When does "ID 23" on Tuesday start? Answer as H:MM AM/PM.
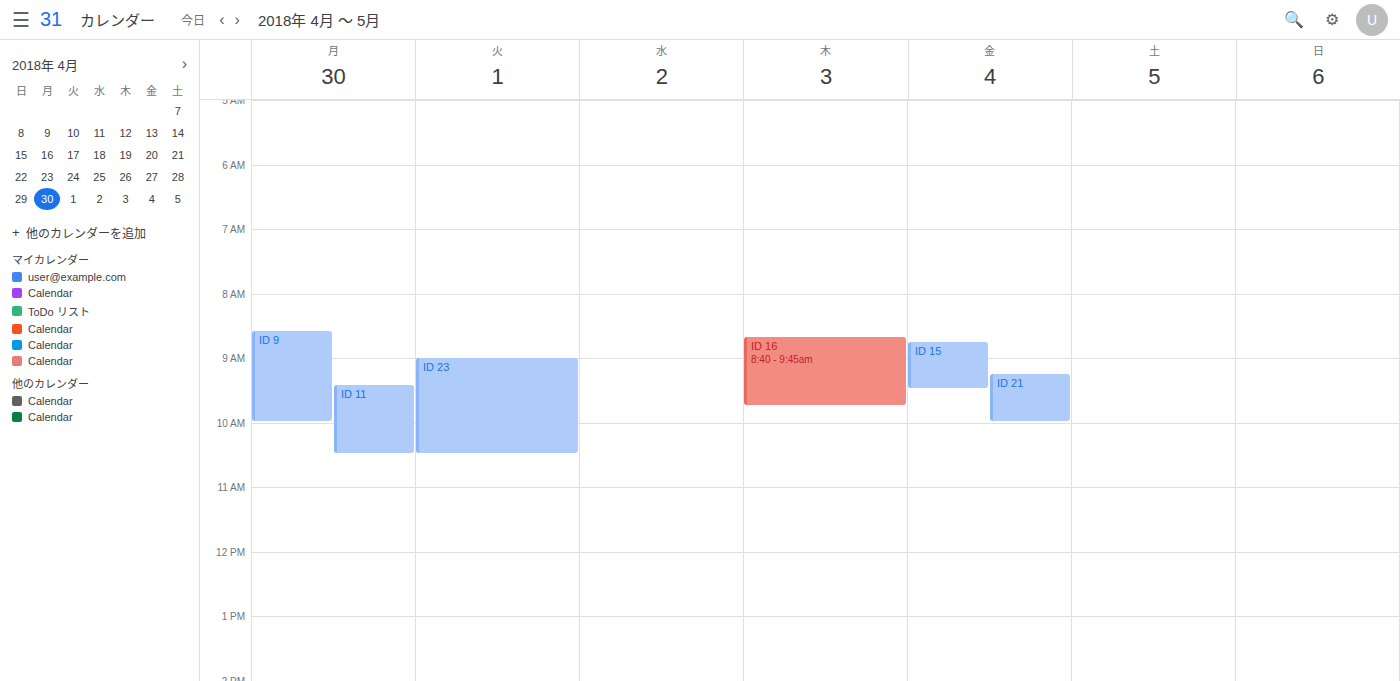
9:00 AM